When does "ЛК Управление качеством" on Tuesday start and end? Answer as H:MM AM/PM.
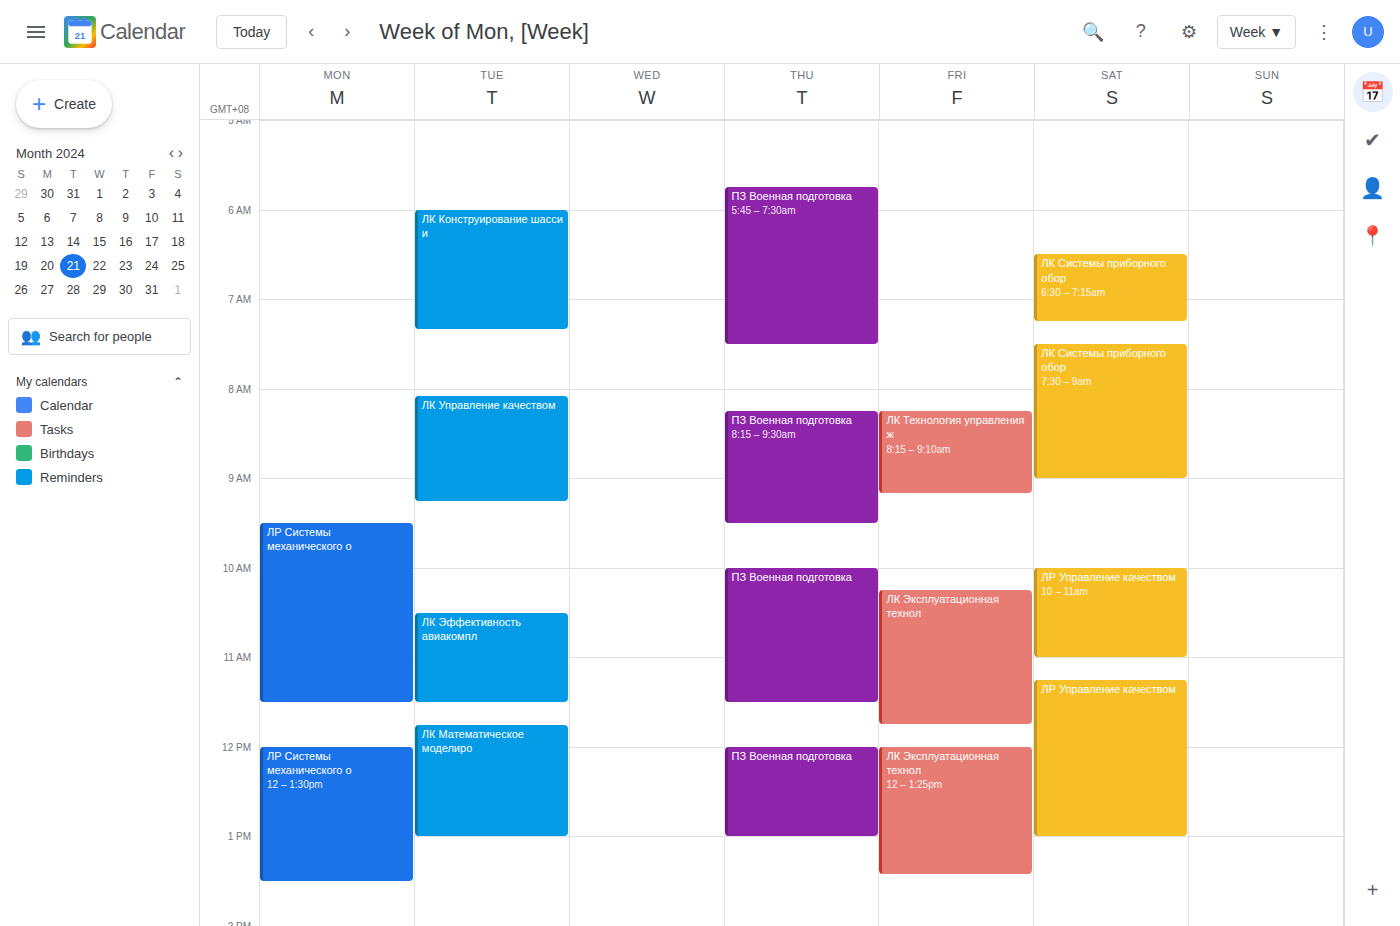
8:05 AM to 9:15 AM